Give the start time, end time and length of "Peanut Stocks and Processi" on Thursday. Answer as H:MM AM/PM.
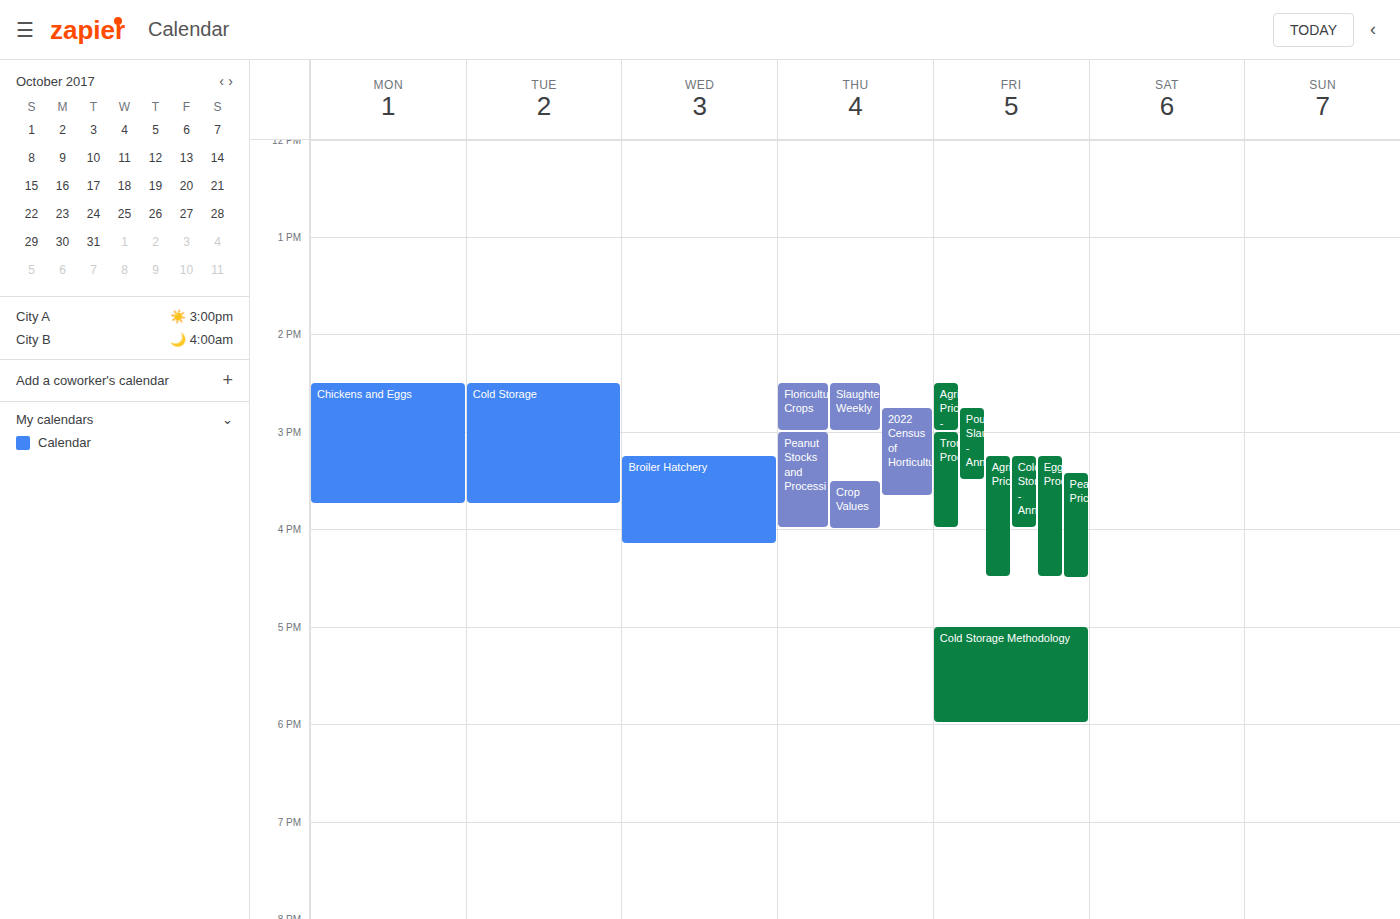
3:00 PM to 4:00 PM, 1 hour